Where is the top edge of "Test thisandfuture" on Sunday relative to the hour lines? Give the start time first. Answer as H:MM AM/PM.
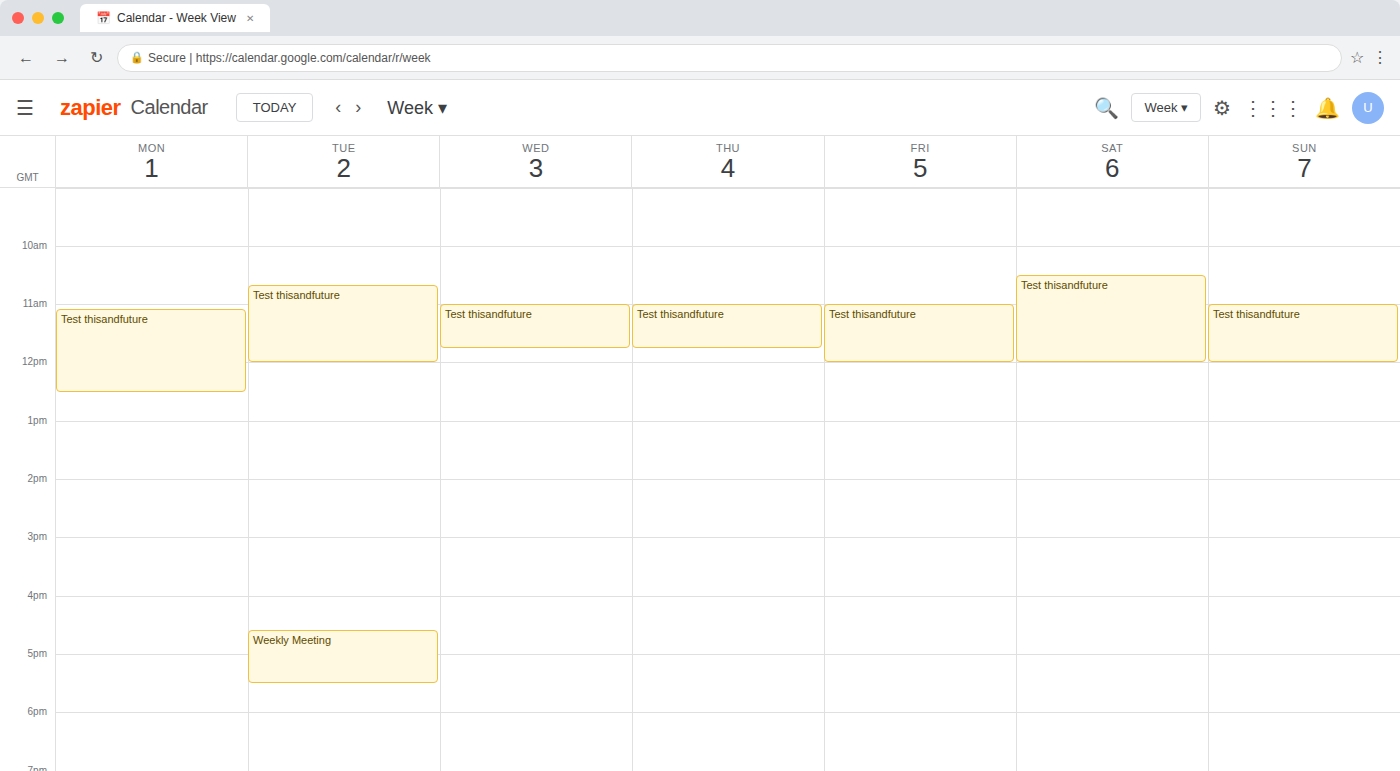
11:00 AM -- exactly on the 11 AM line.